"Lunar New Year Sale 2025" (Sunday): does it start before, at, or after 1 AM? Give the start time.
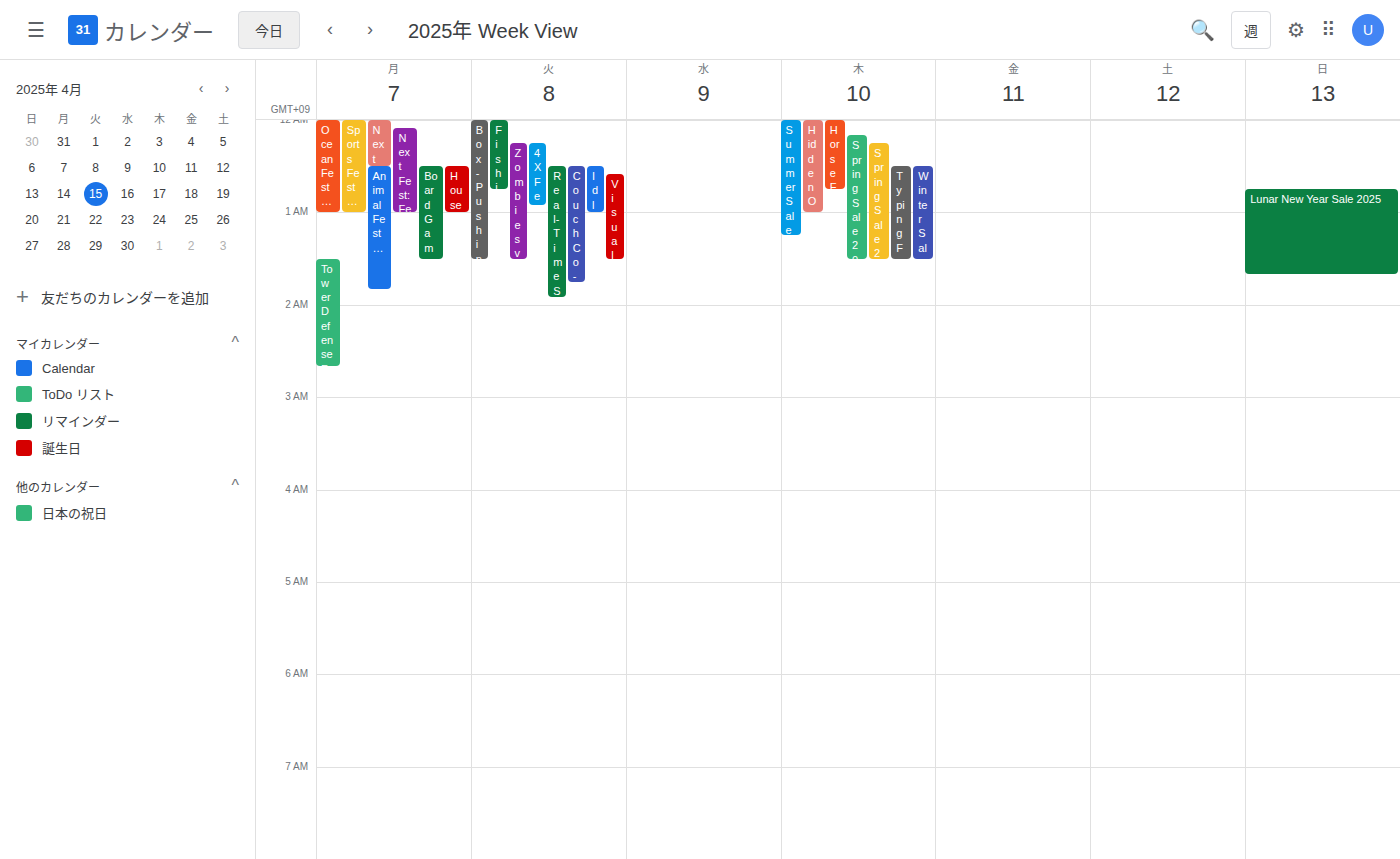
12:45 AM -- before 1 AM, 15 minutes above the 1 AM line.